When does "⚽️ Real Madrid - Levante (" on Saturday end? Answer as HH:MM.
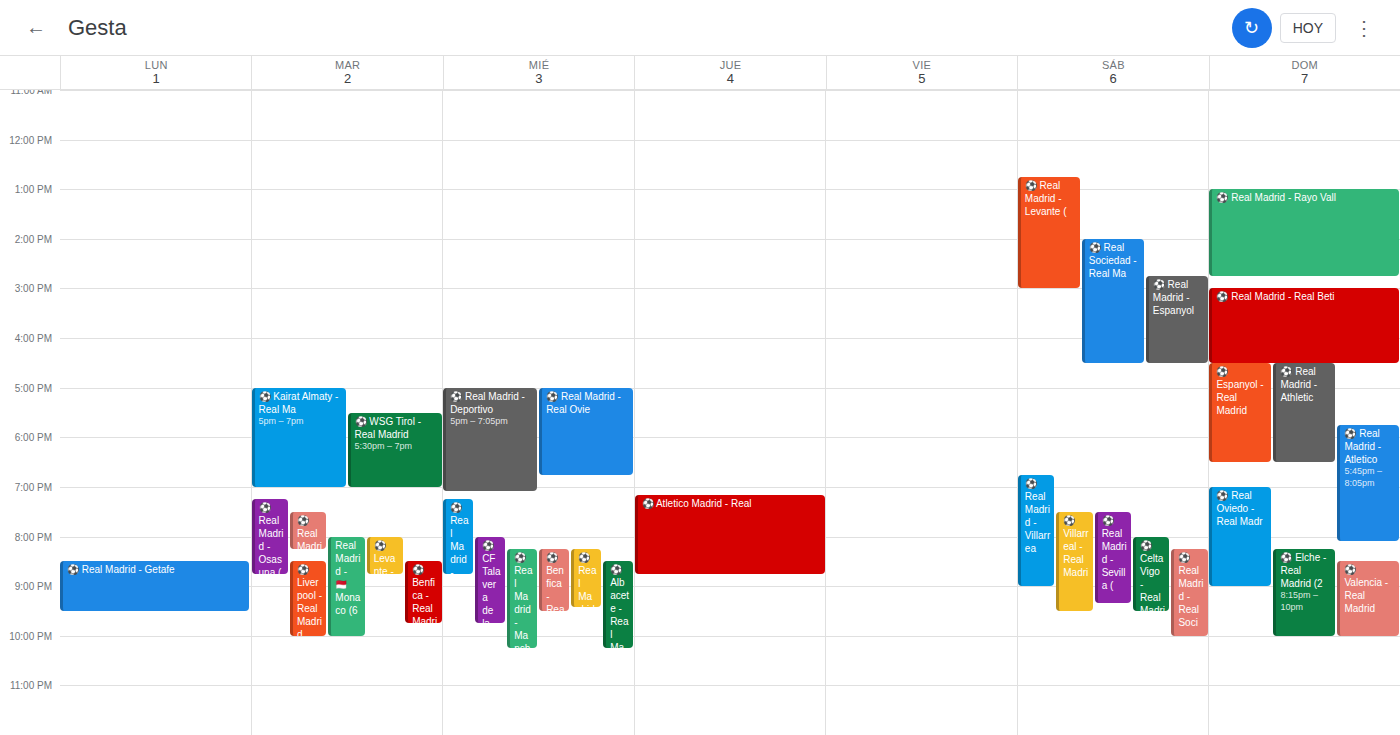
15:00